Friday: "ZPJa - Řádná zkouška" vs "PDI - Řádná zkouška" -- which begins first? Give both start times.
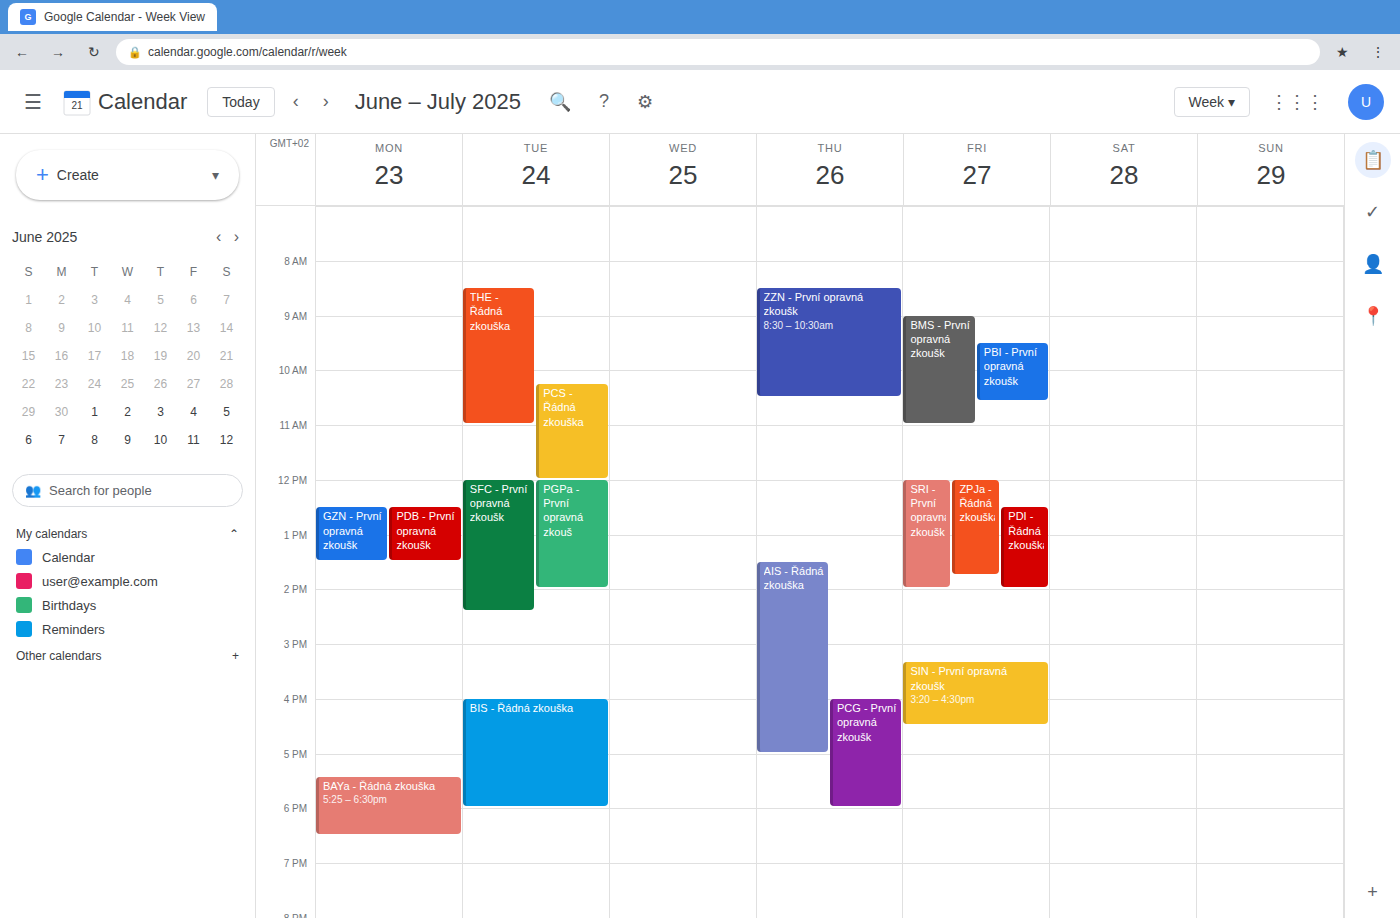
"ZPJa - Řádná zkouška" 12:00 PM; "PDI - Řádná zkouška" 12:30 PM.